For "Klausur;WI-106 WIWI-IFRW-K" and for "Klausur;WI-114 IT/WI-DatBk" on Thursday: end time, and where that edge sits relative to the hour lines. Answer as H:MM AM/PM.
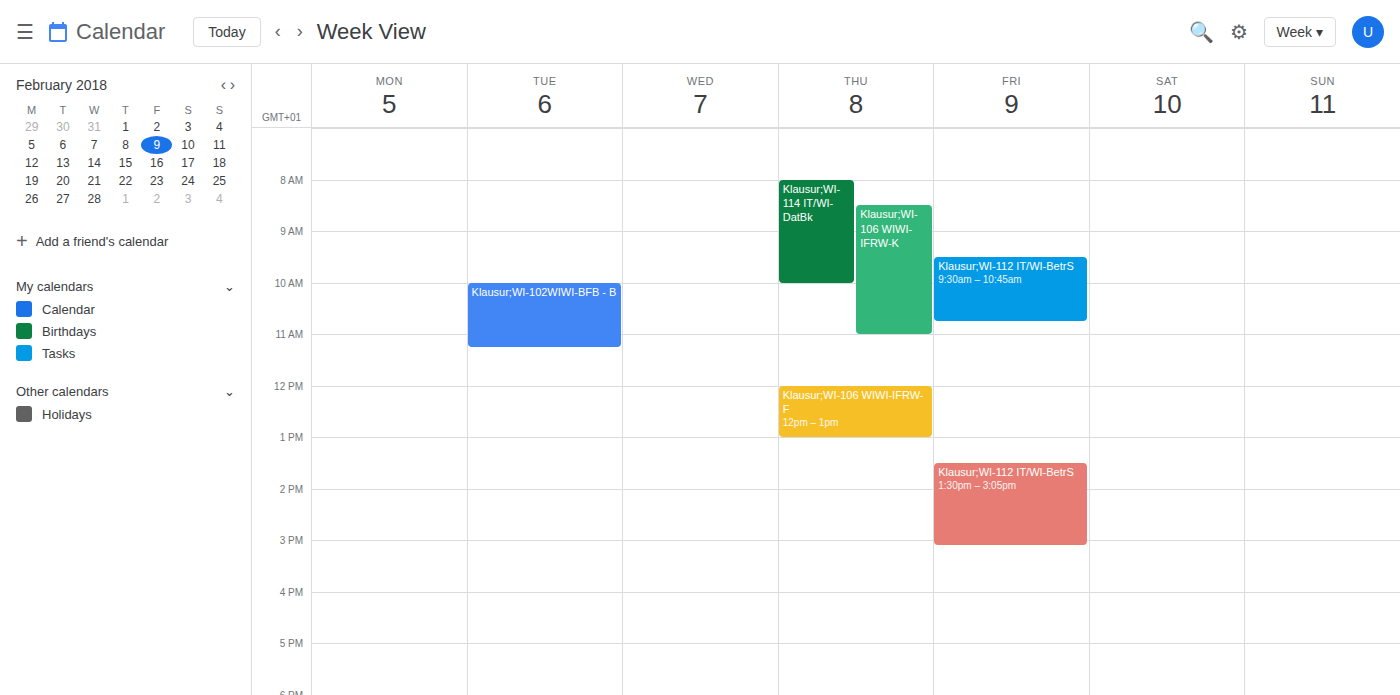
"Klausur;WI-106 WIWI-IFRW-K": 11:00 AM, exactly on the 11 AM line. "Klausur;WI-114 IT/WI-DatBk": 10:00 AM, exactly on the 10 AM line.